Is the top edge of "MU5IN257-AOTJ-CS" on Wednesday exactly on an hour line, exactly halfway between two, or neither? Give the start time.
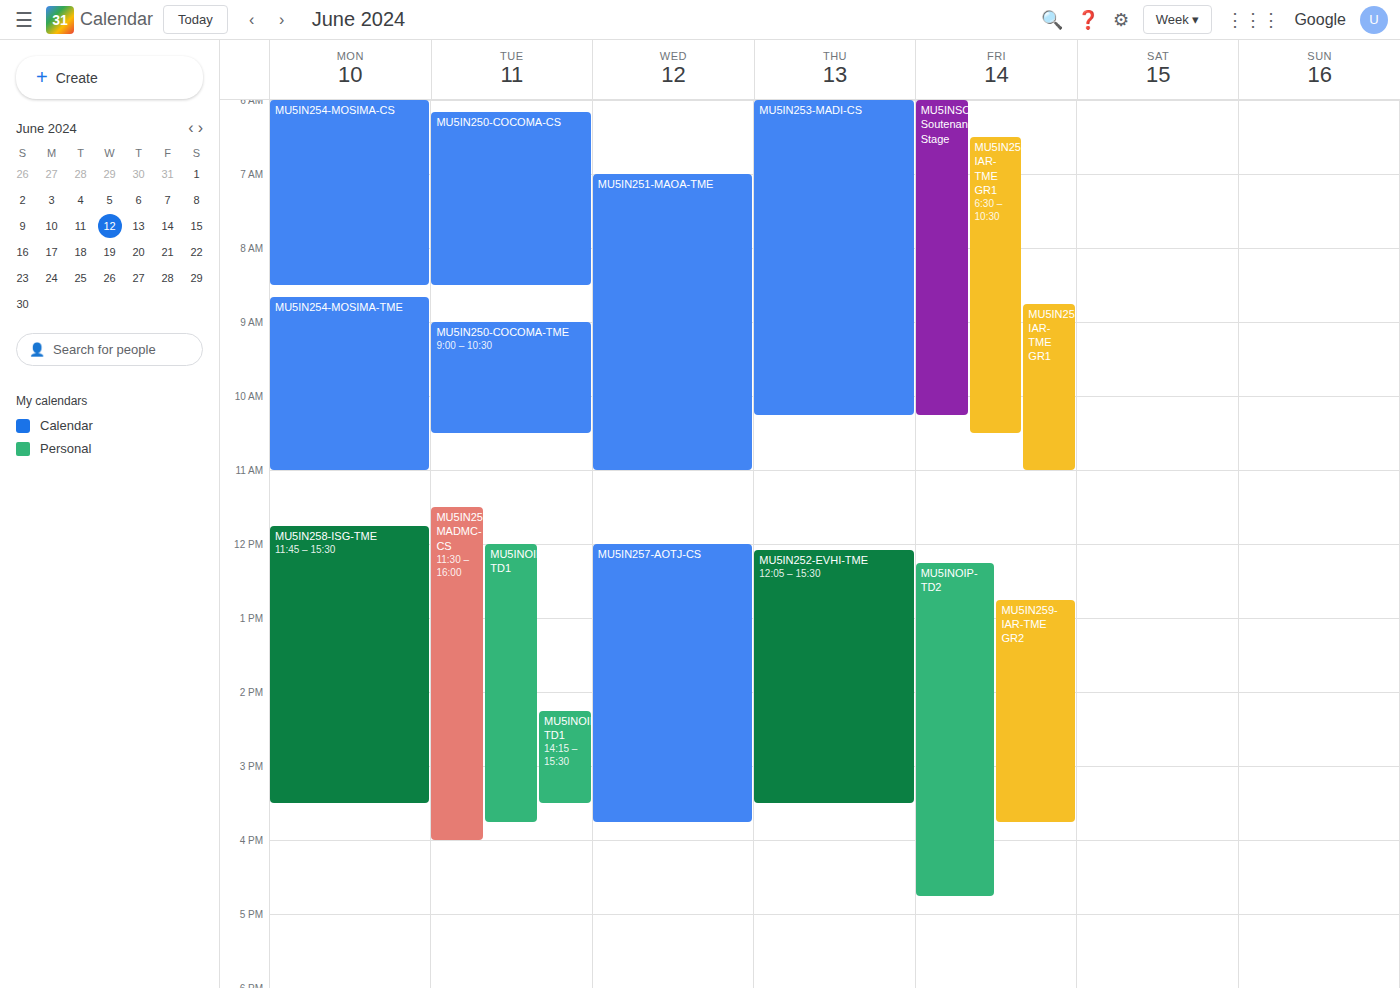
12:00 -- exactly on the 12:00 line.